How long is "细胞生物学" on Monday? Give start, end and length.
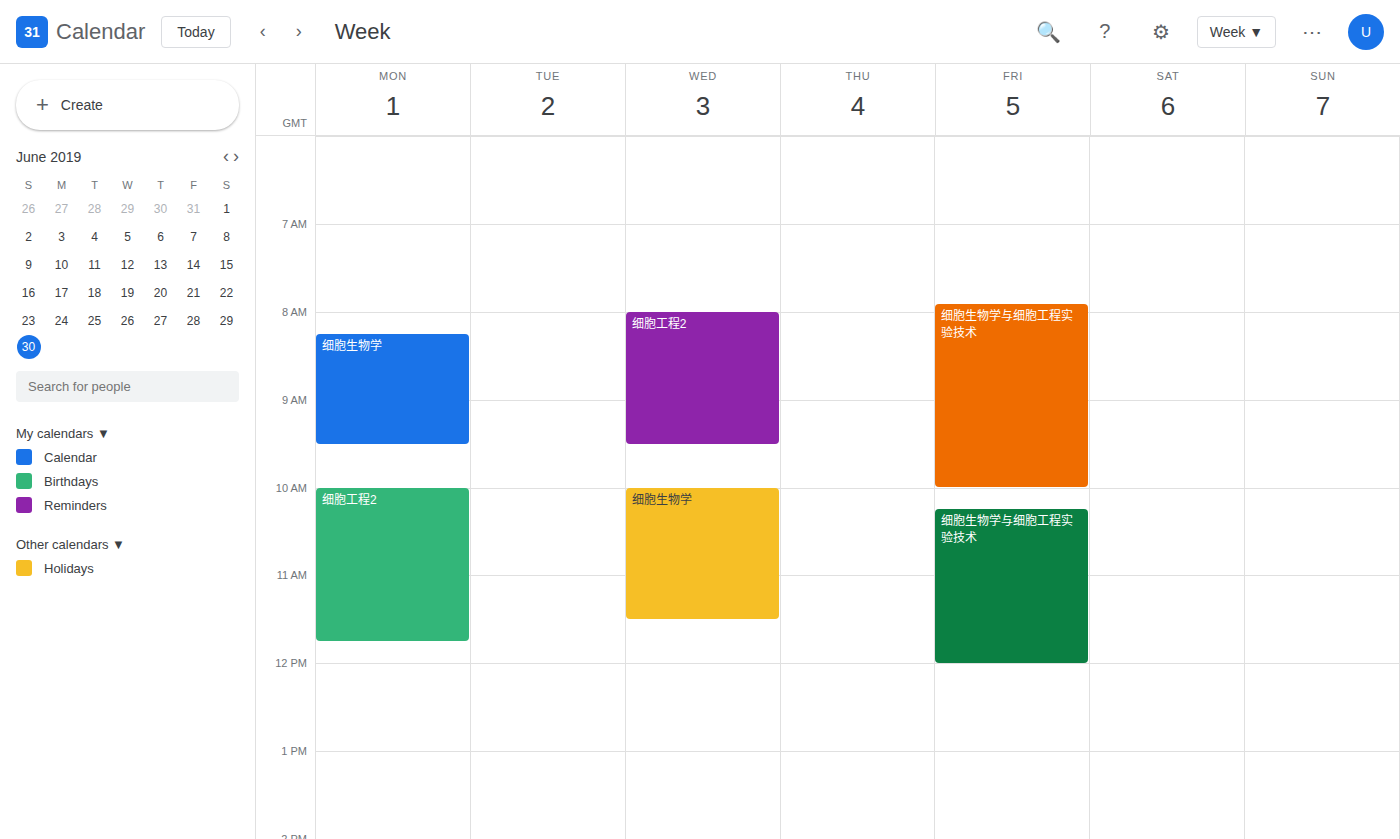
08:15 to 09:30, 1 hour 15 minutes